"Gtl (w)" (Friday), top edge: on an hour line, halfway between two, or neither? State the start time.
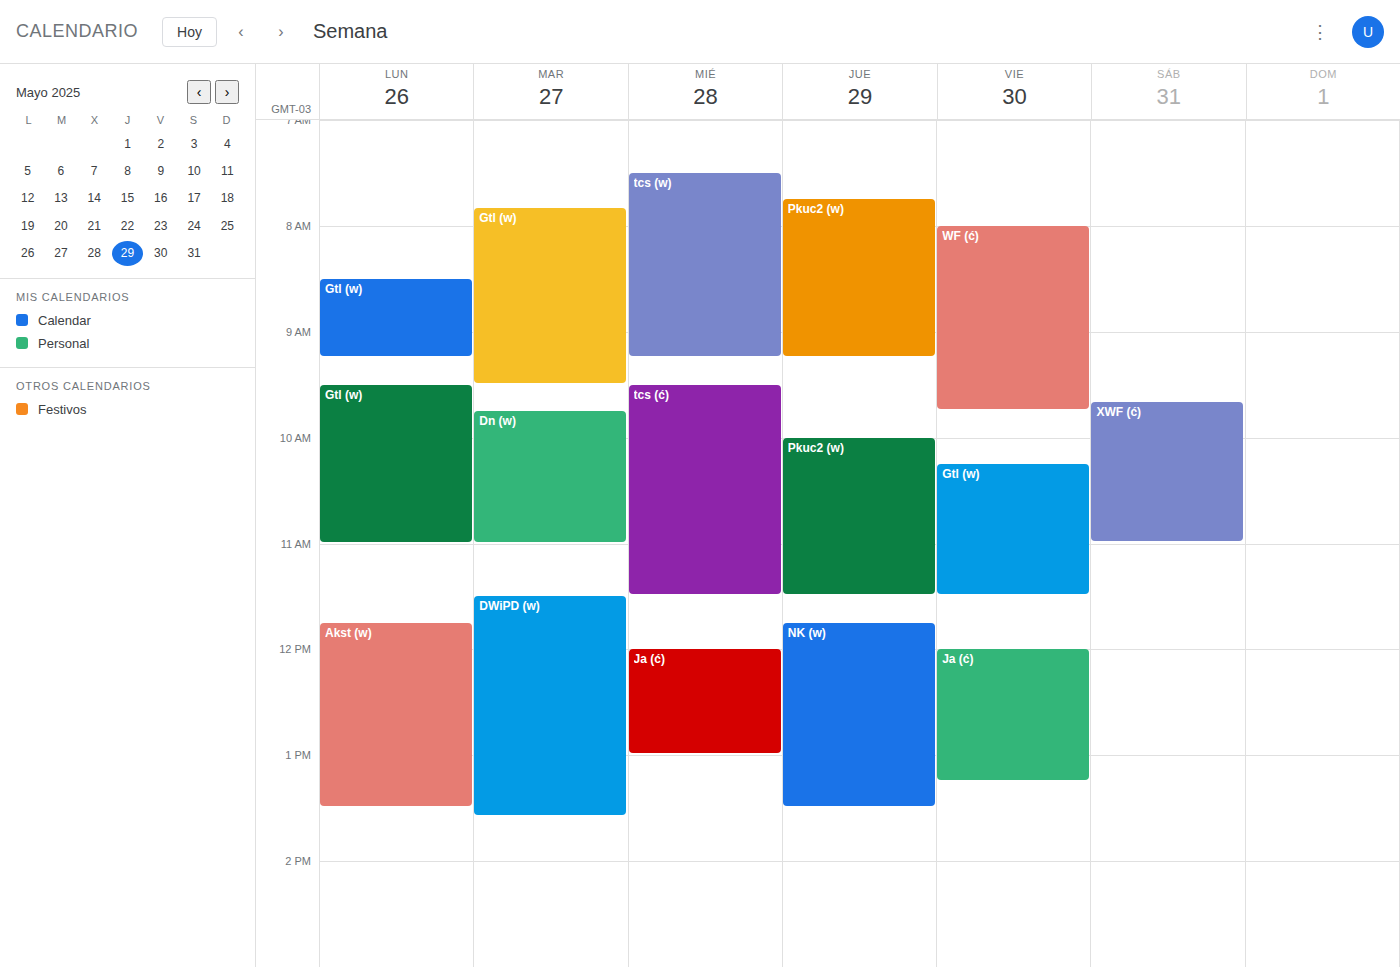
10:15 AM -- neither: a quarter of the way from the 10 AM line to the 11 AM line.